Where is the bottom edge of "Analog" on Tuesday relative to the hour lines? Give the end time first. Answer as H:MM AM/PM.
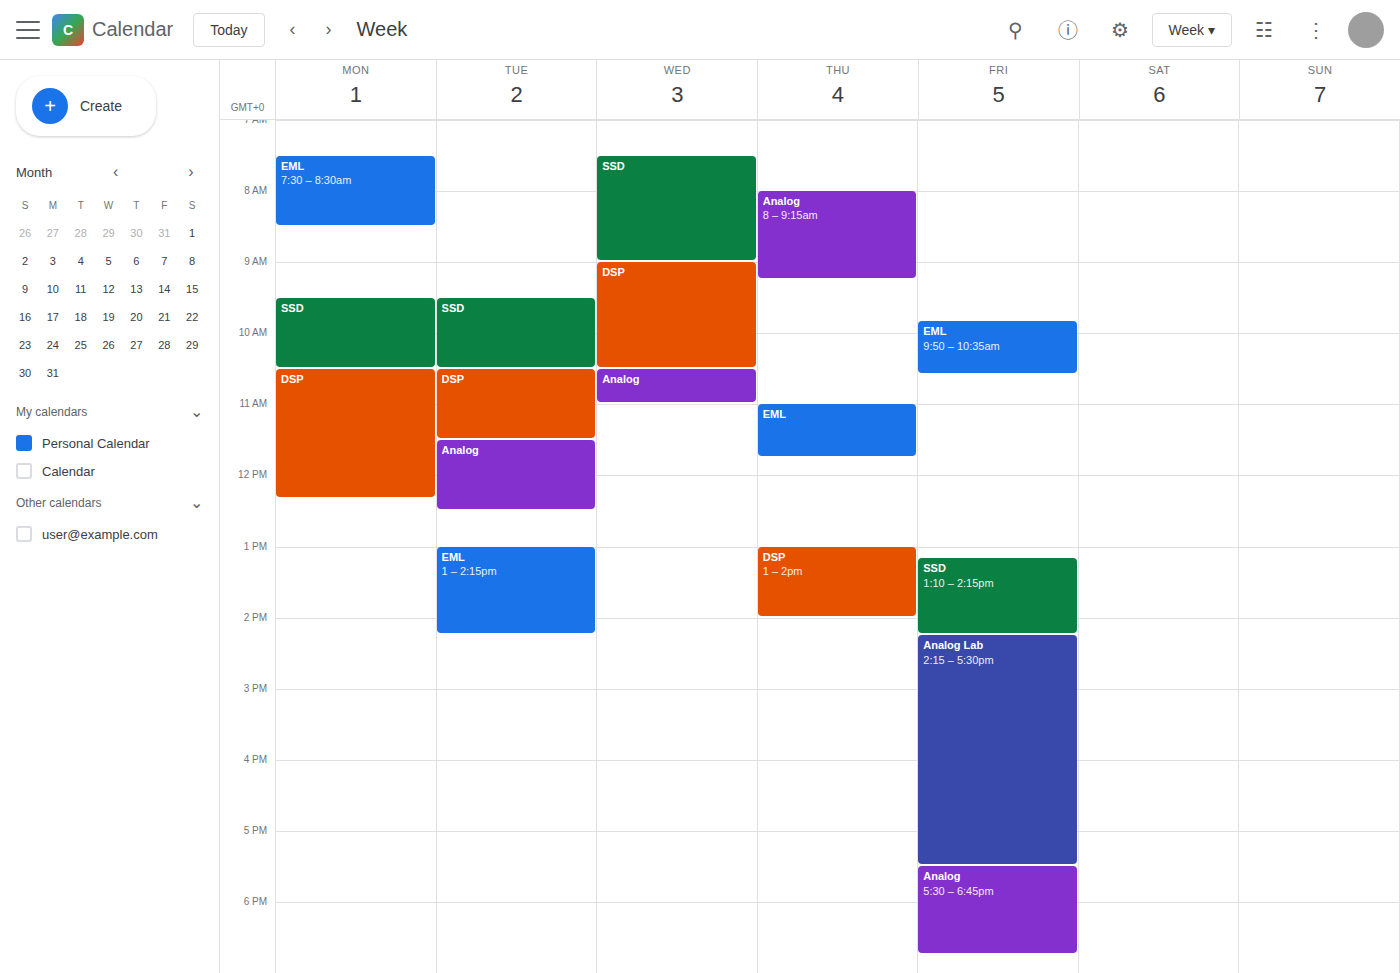
12:30 PM -- halfway between the 12 PM and 1 PM lines.